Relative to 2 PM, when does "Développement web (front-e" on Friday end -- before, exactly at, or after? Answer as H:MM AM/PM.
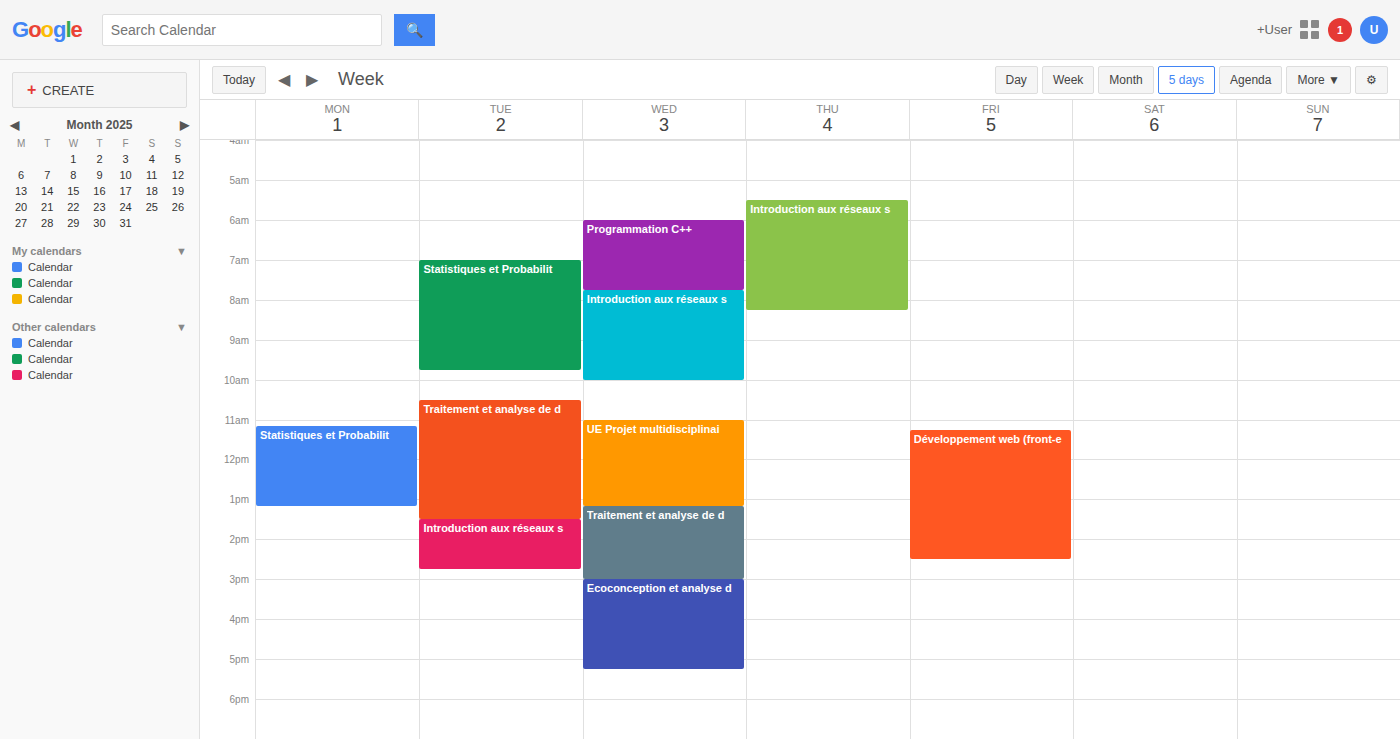
2:30 PM -- after 2 PM, 30 minutes below the 2 PM line.